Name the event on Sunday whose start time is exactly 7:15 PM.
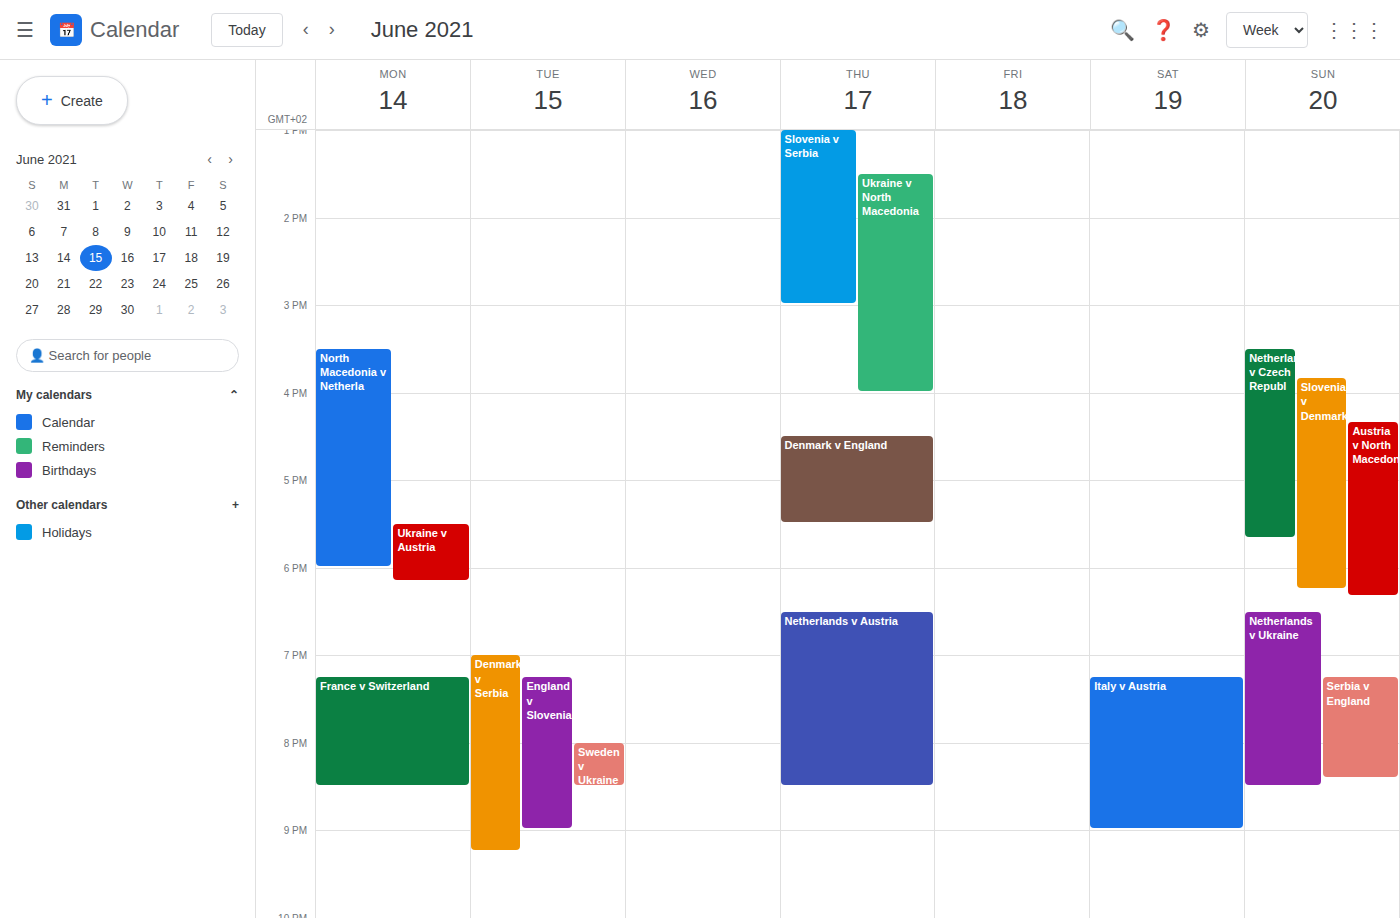
"Serbia v England"